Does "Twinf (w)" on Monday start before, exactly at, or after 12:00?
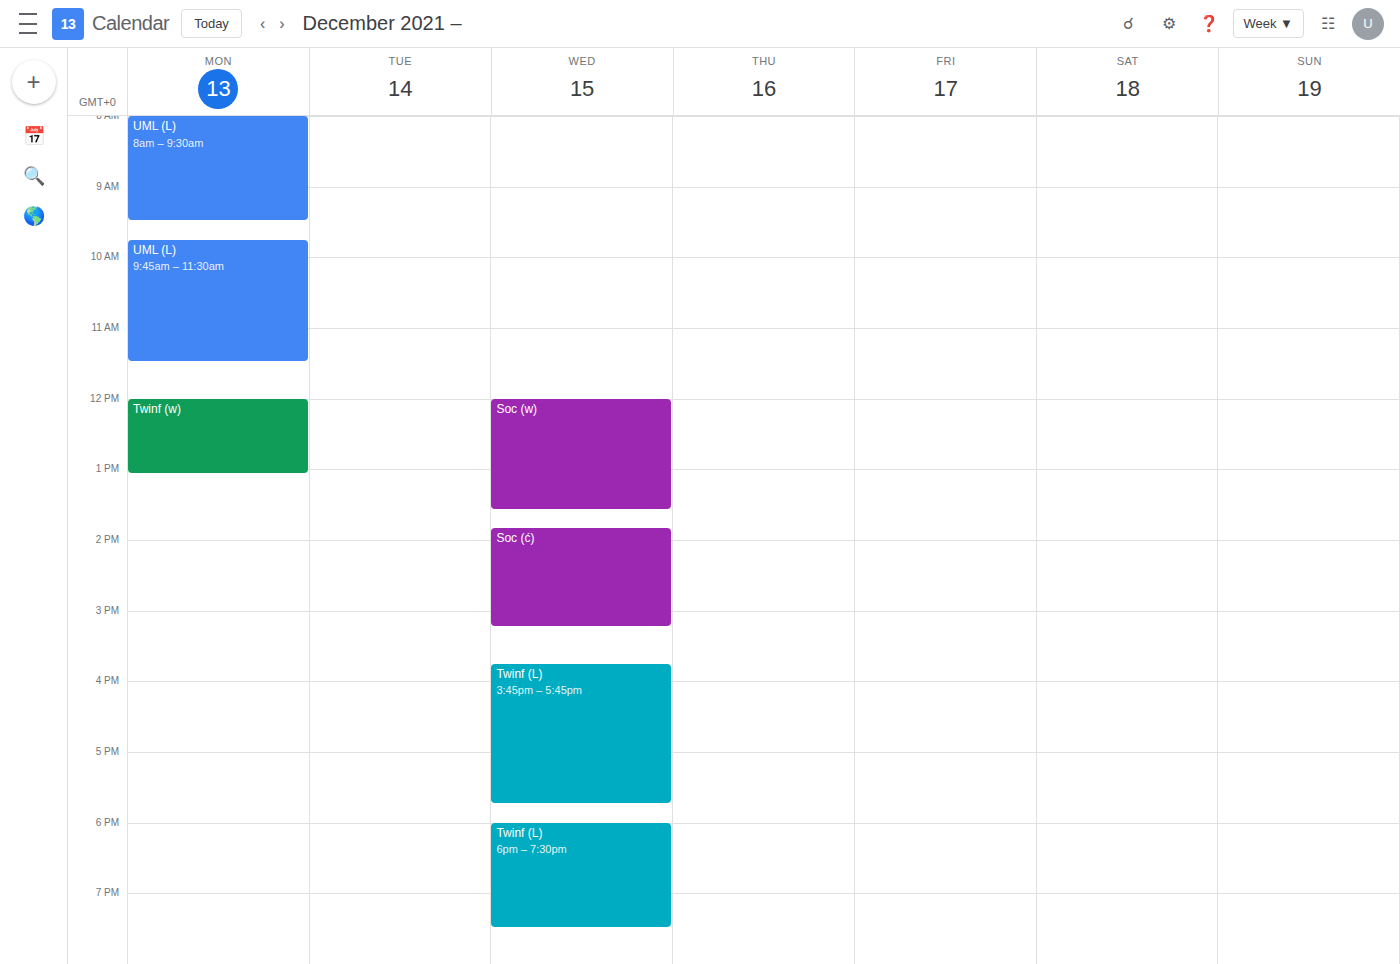
12:00 -- exactly at 12:00, on the 12:00 line.